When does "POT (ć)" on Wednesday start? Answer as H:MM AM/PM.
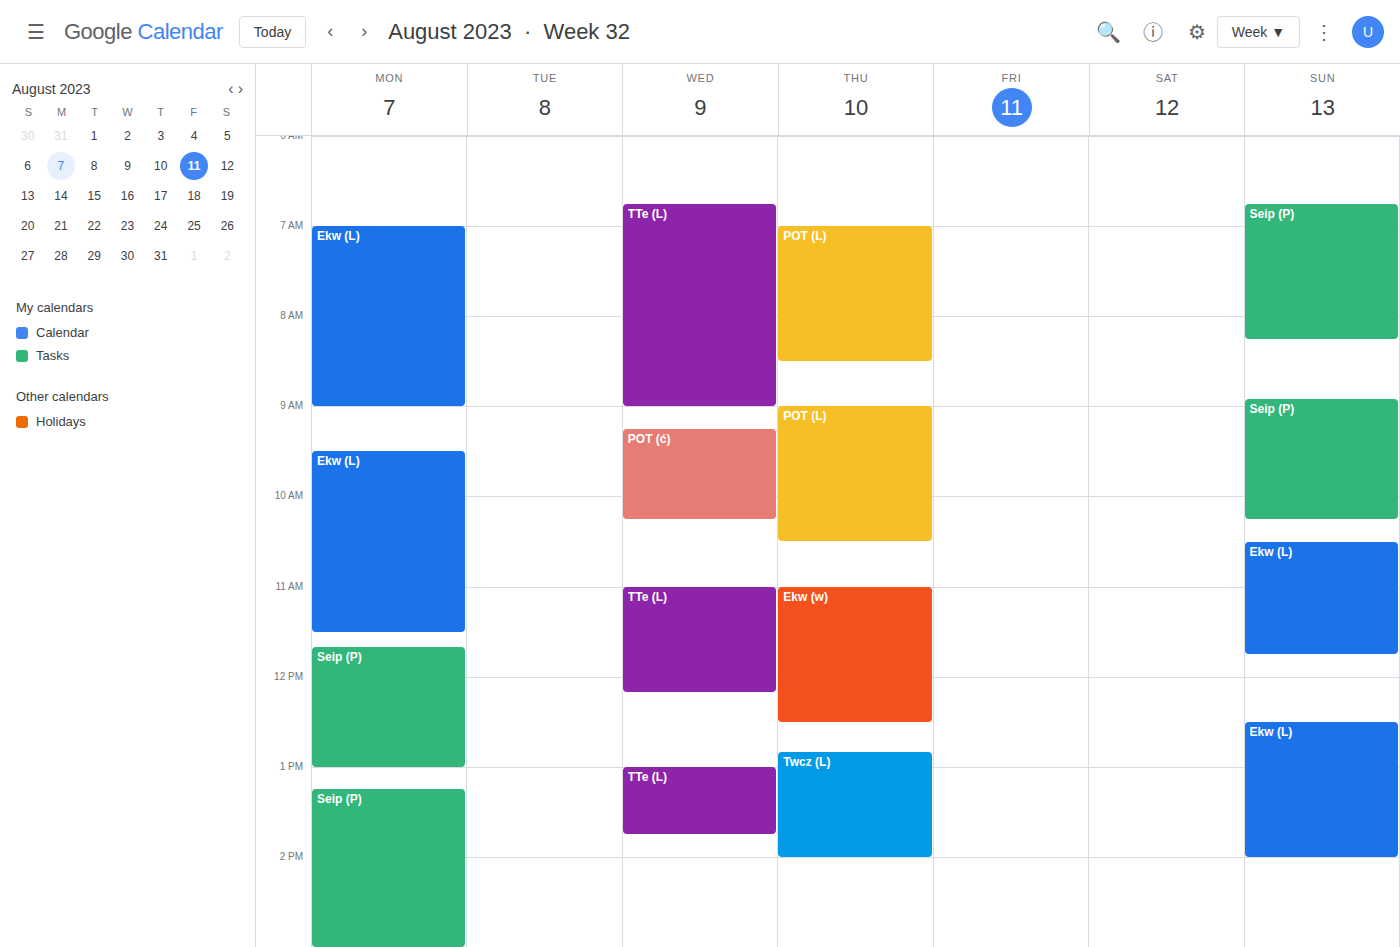
9:15 AM